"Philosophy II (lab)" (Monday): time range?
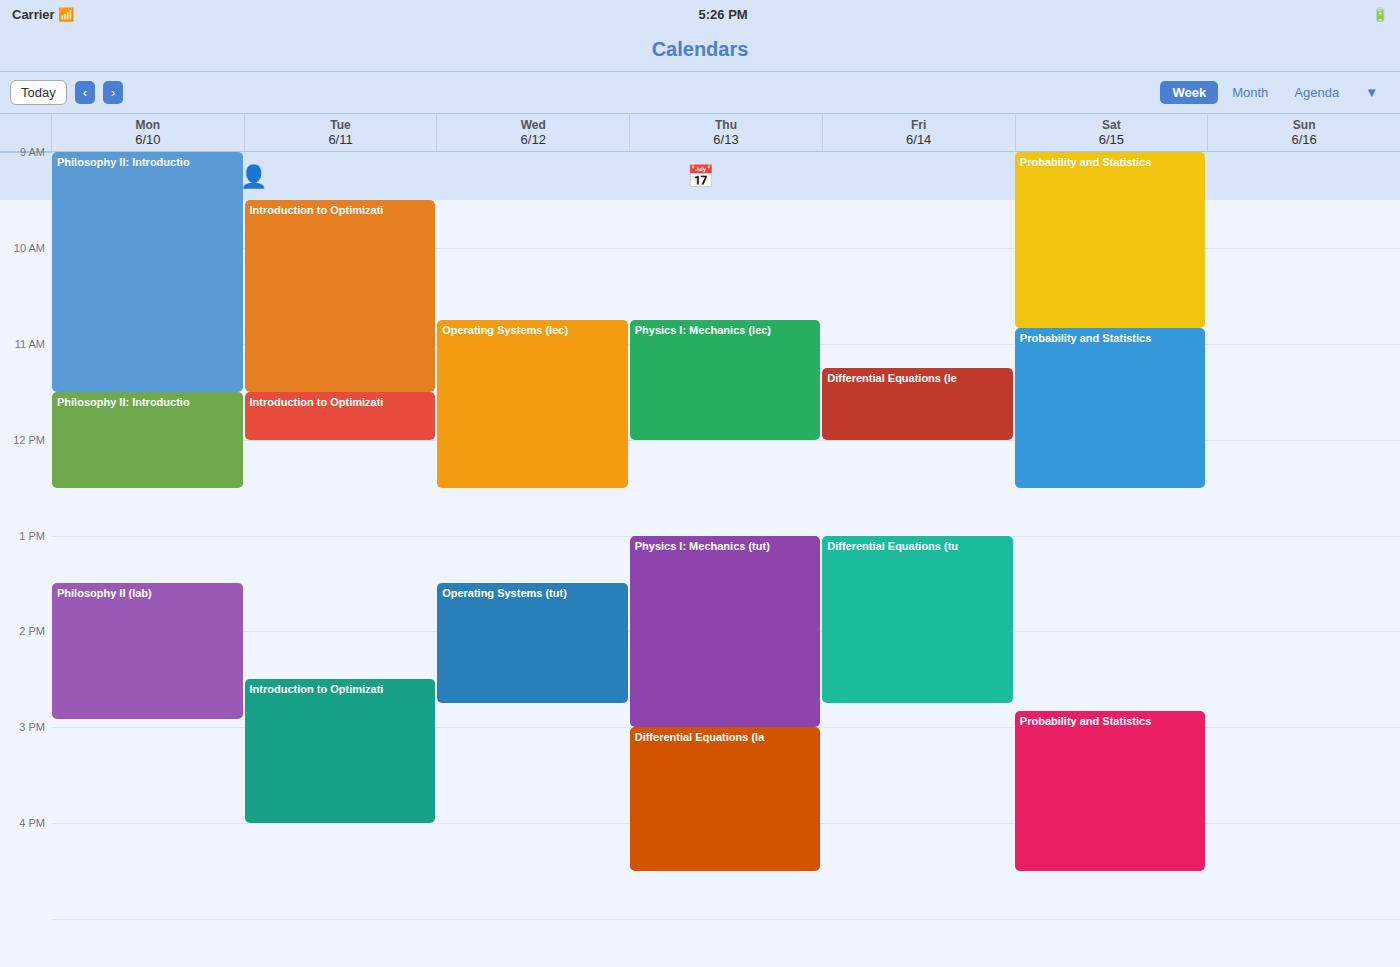
13:30 to 14:55